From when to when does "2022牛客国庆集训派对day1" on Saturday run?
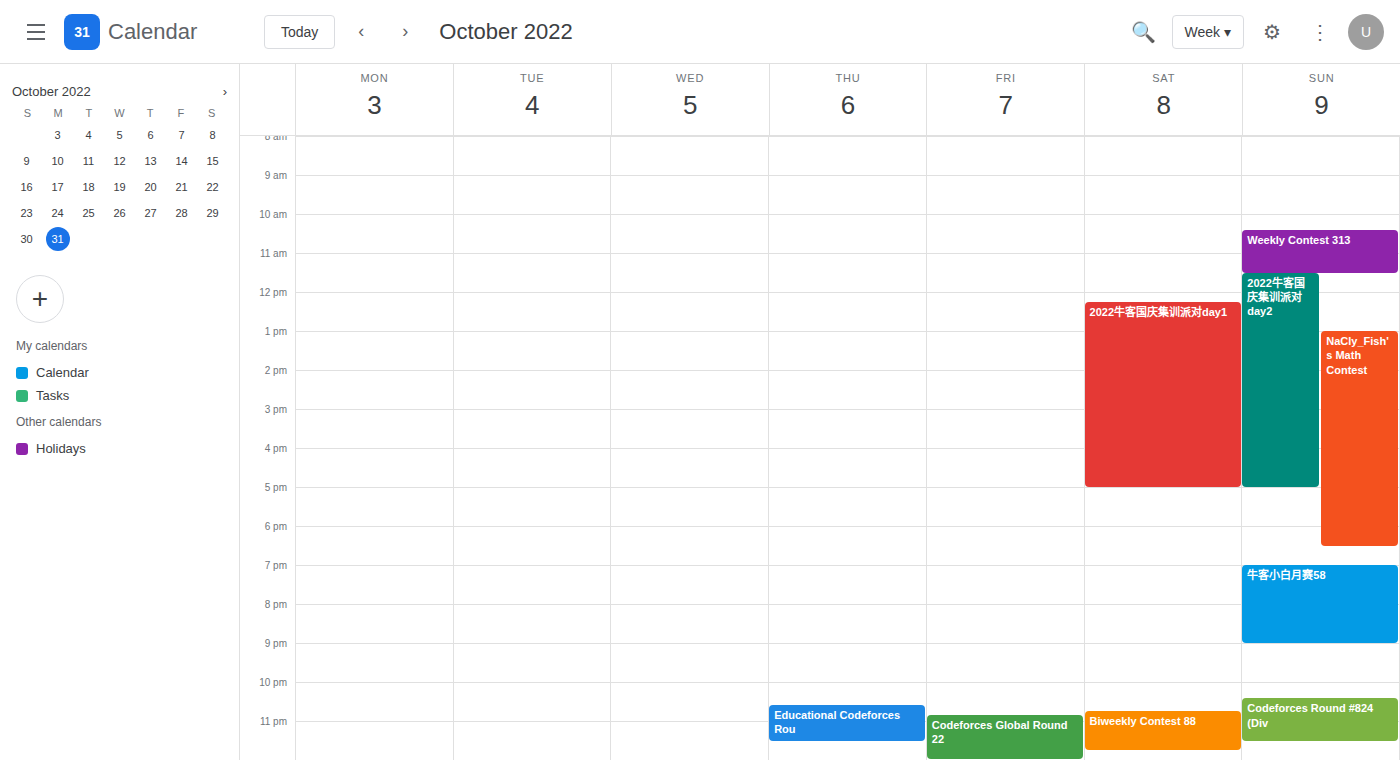
12:15 PM to 5:00 PM